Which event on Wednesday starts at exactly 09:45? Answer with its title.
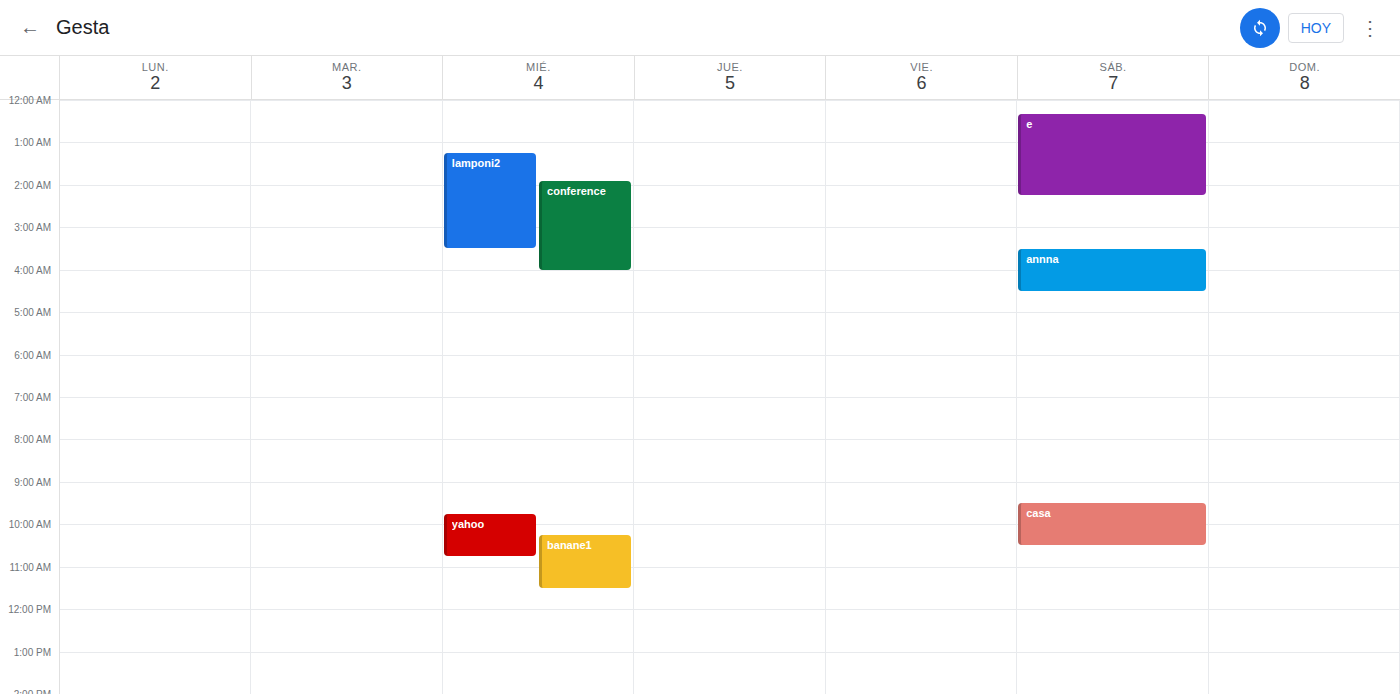
"yahoo"